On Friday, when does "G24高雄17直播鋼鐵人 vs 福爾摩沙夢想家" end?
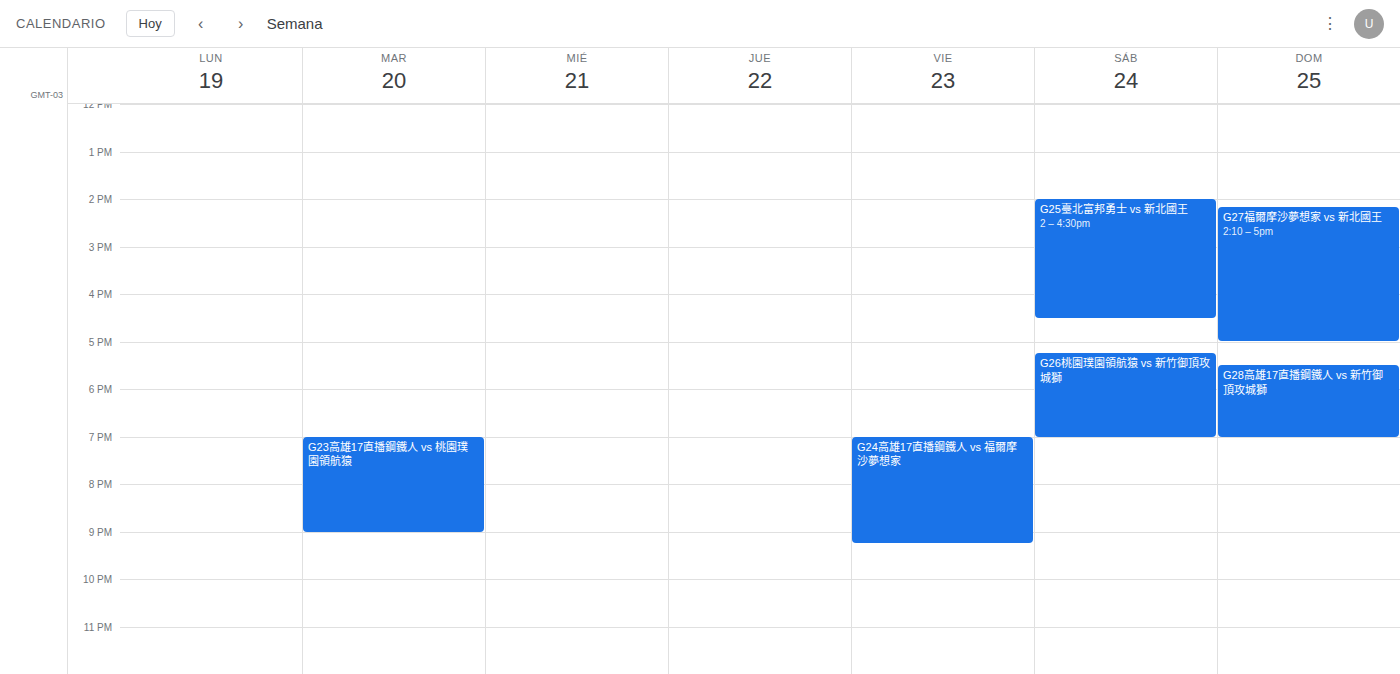
9:15 PM